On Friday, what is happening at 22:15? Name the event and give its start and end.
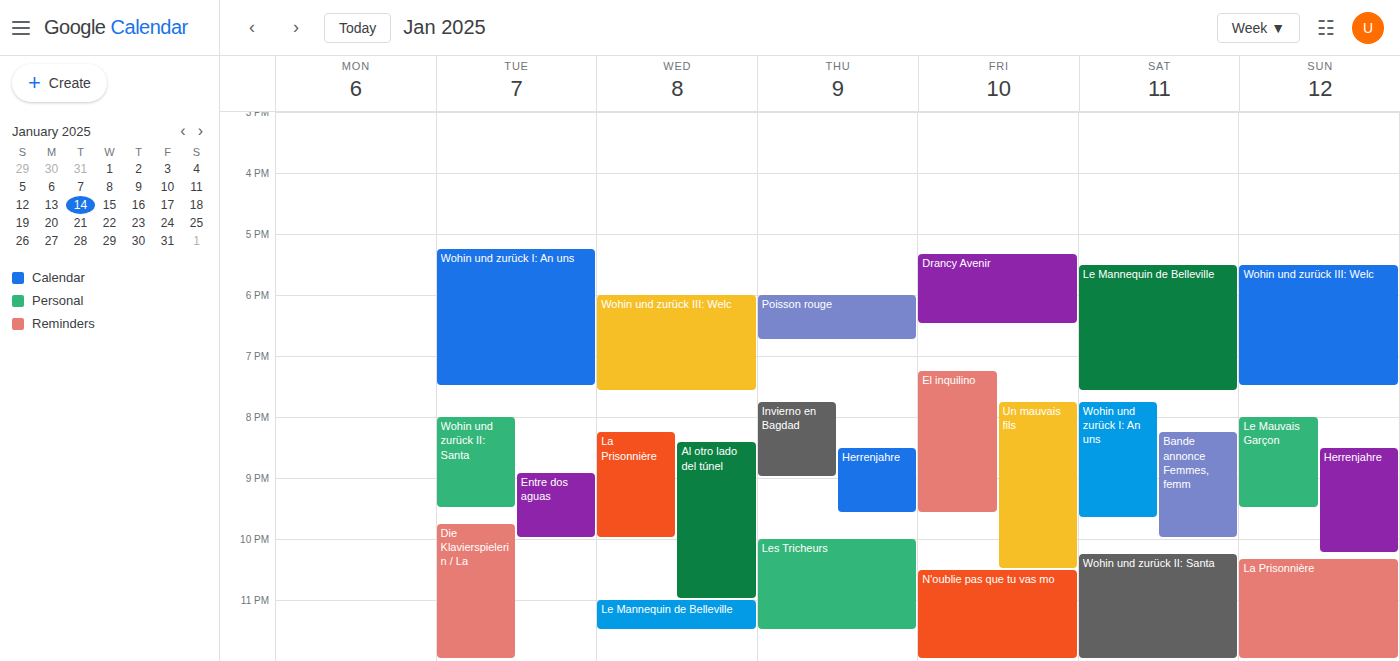
"Un mauvais fils", 19:45 to 22:30